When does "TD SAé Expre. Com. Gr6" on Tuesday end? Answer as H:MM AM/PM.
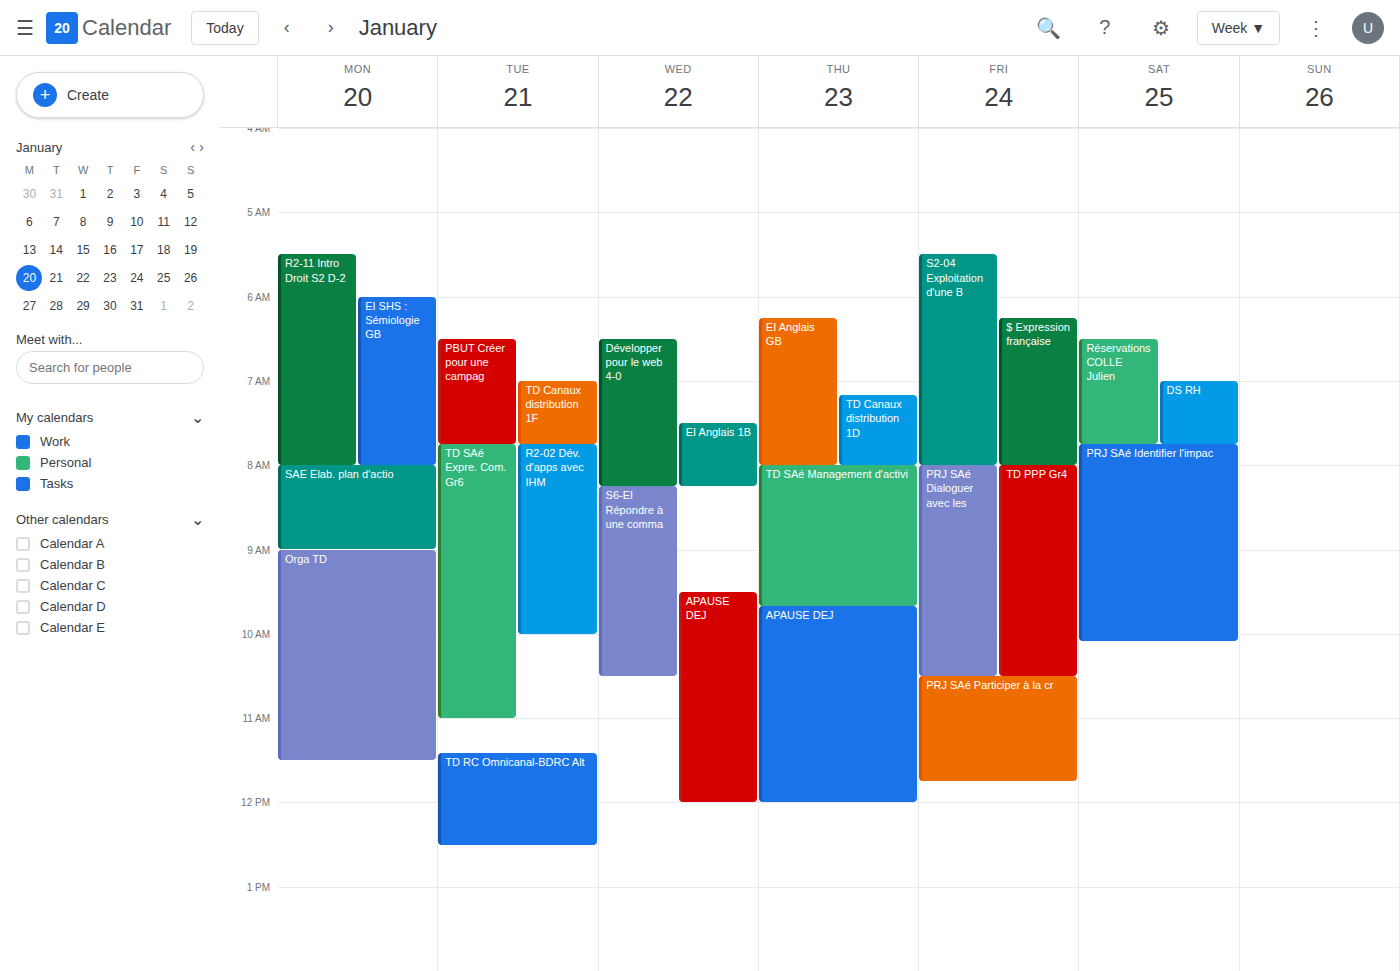
11:00 AM